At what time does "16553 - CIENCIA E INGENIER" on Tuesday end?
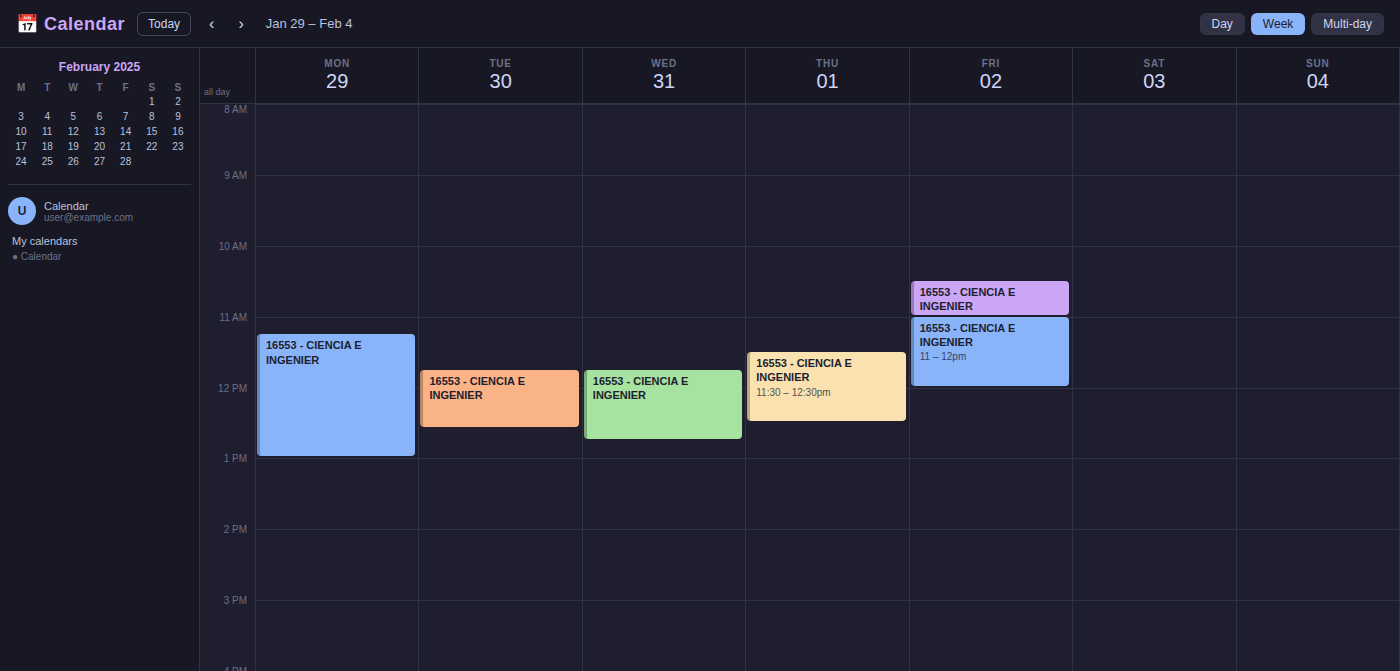
12:35 PM